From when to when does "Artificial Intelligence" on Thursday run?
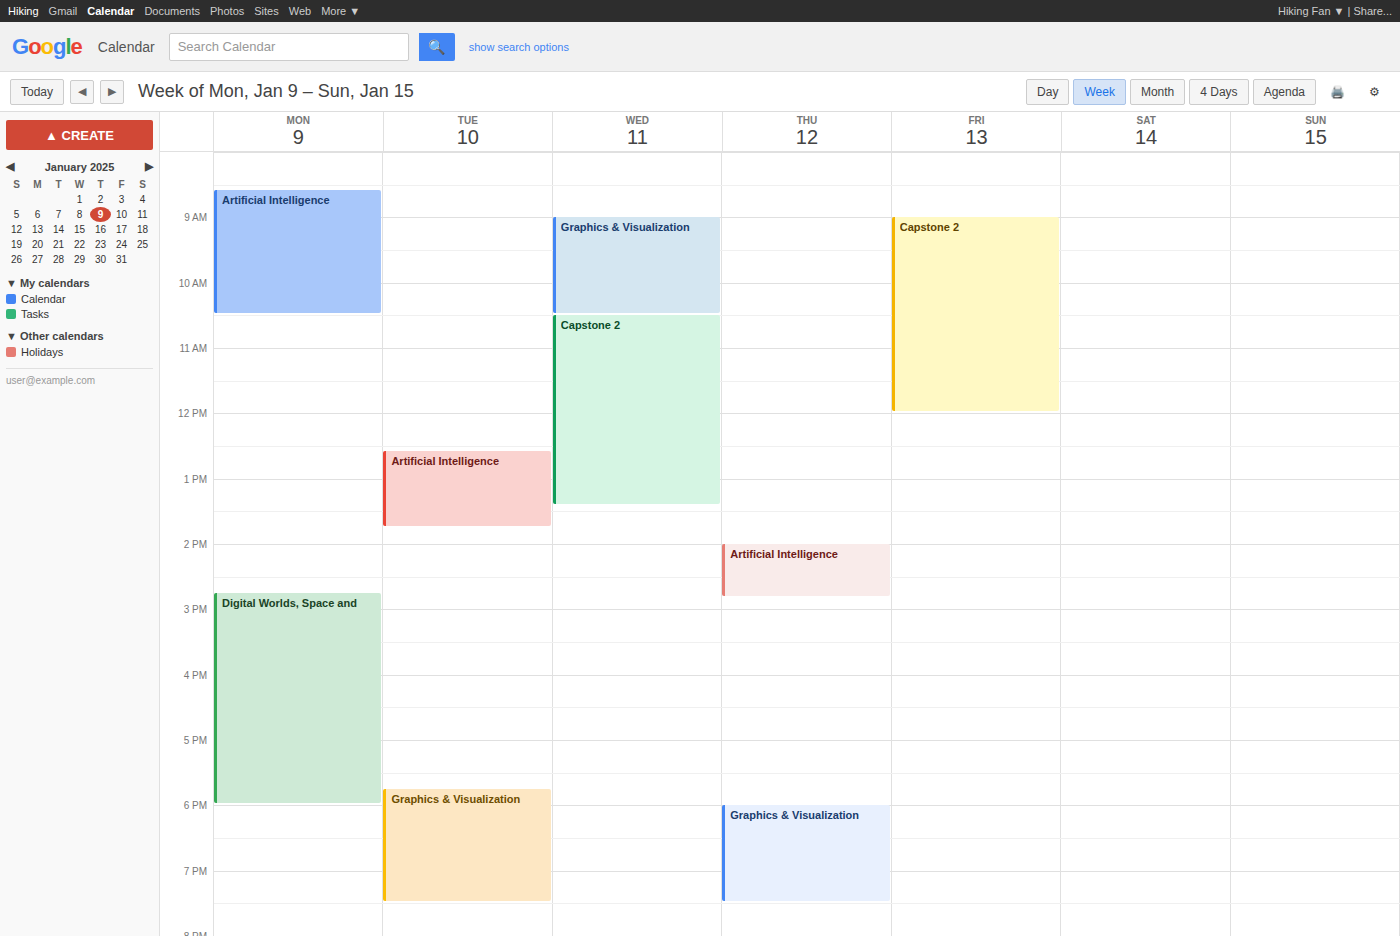
2:00 PM to 2:50 PM